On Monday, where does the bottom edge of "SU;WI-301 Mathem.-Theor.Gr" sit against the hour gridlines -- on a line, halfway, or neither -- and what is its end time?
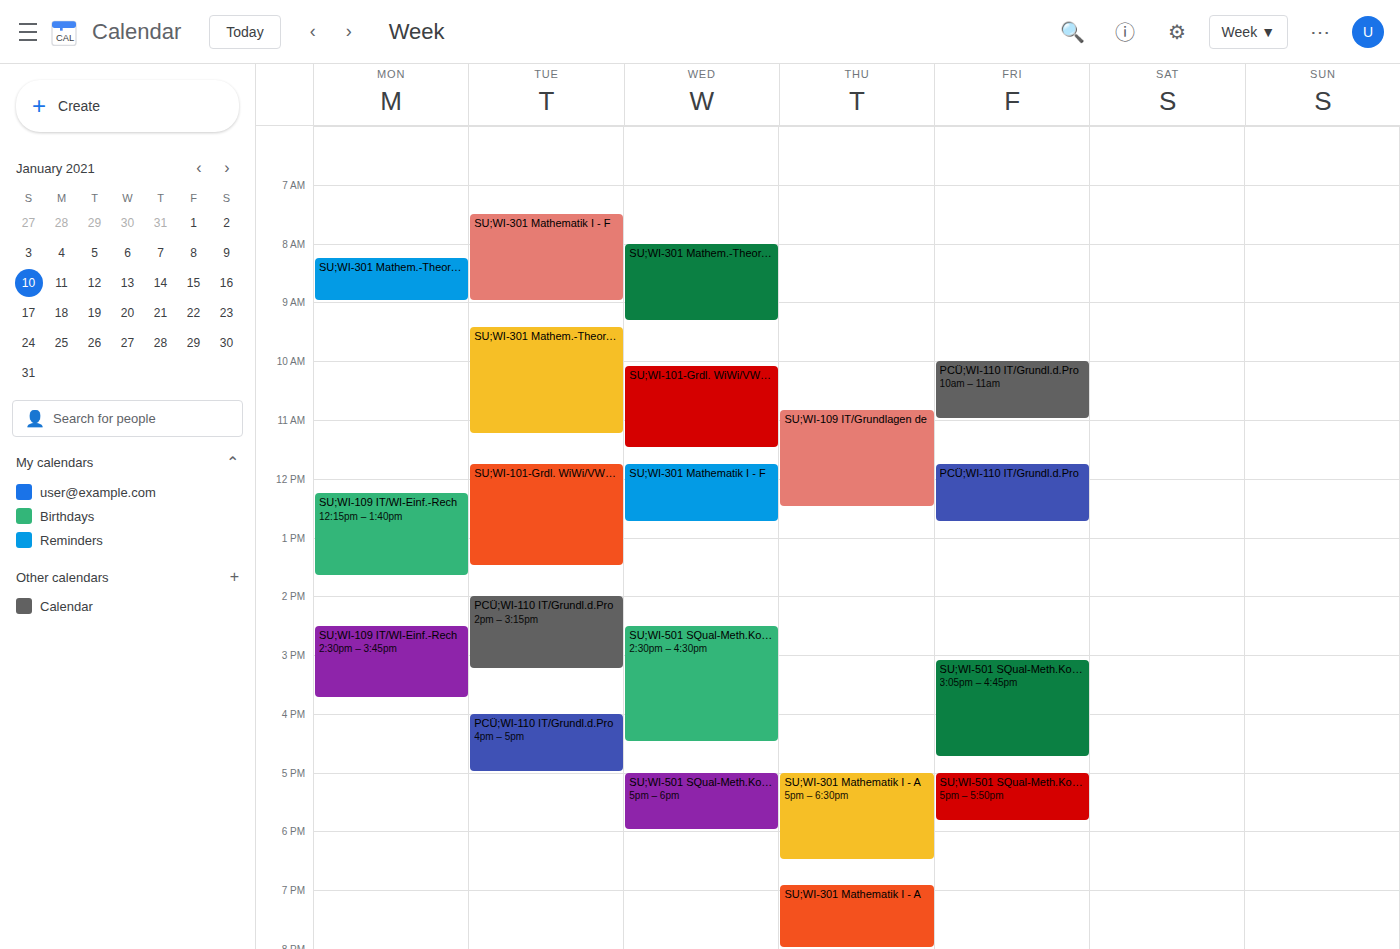
9:00 AM -- exactly on the 9 AM line.